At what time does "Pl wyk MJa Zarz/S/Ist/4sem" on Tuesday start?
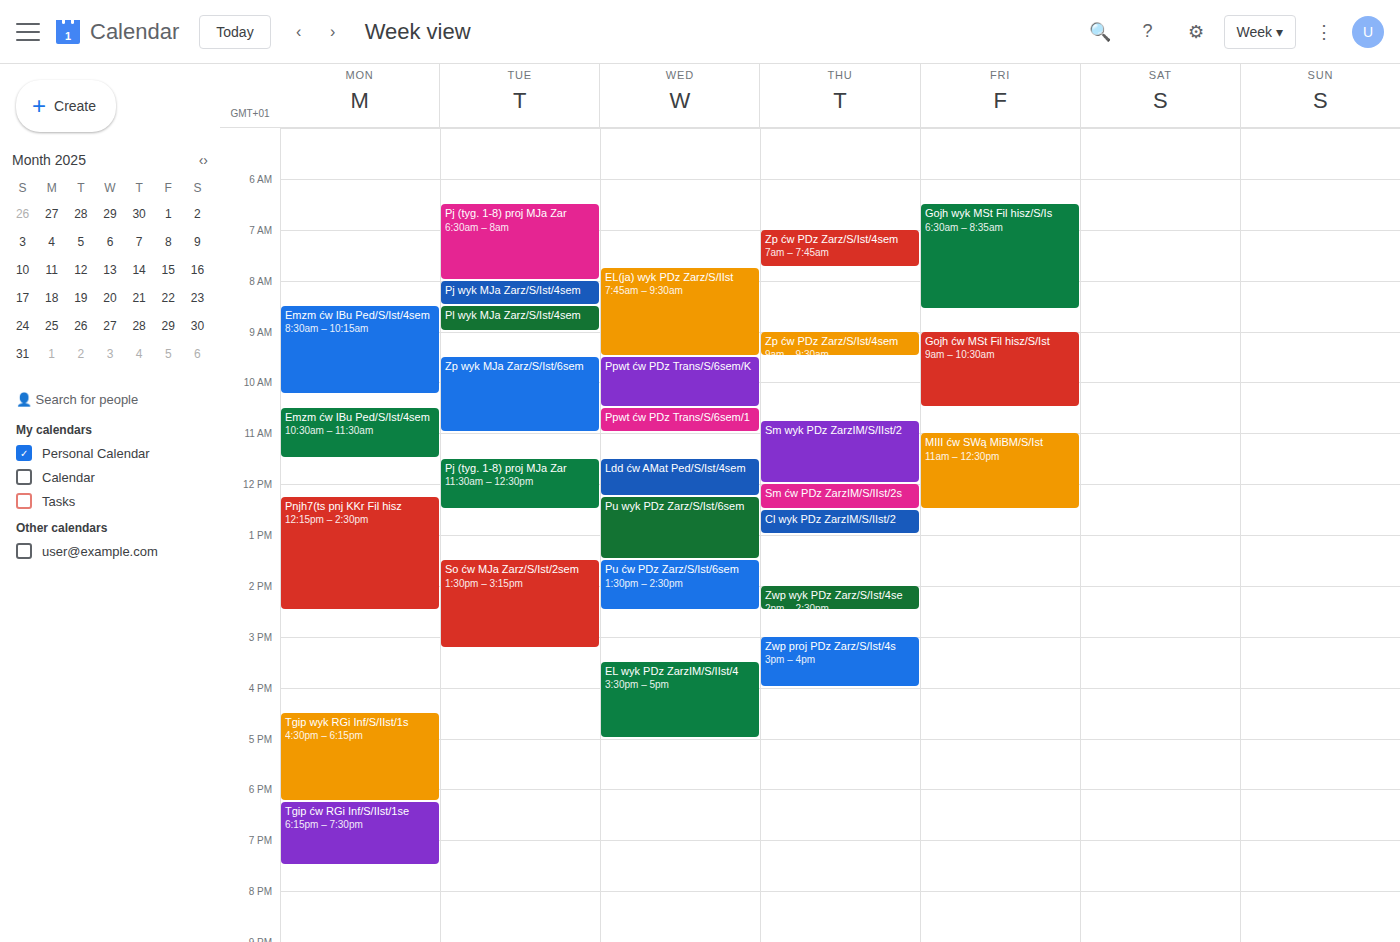
8:30 AM